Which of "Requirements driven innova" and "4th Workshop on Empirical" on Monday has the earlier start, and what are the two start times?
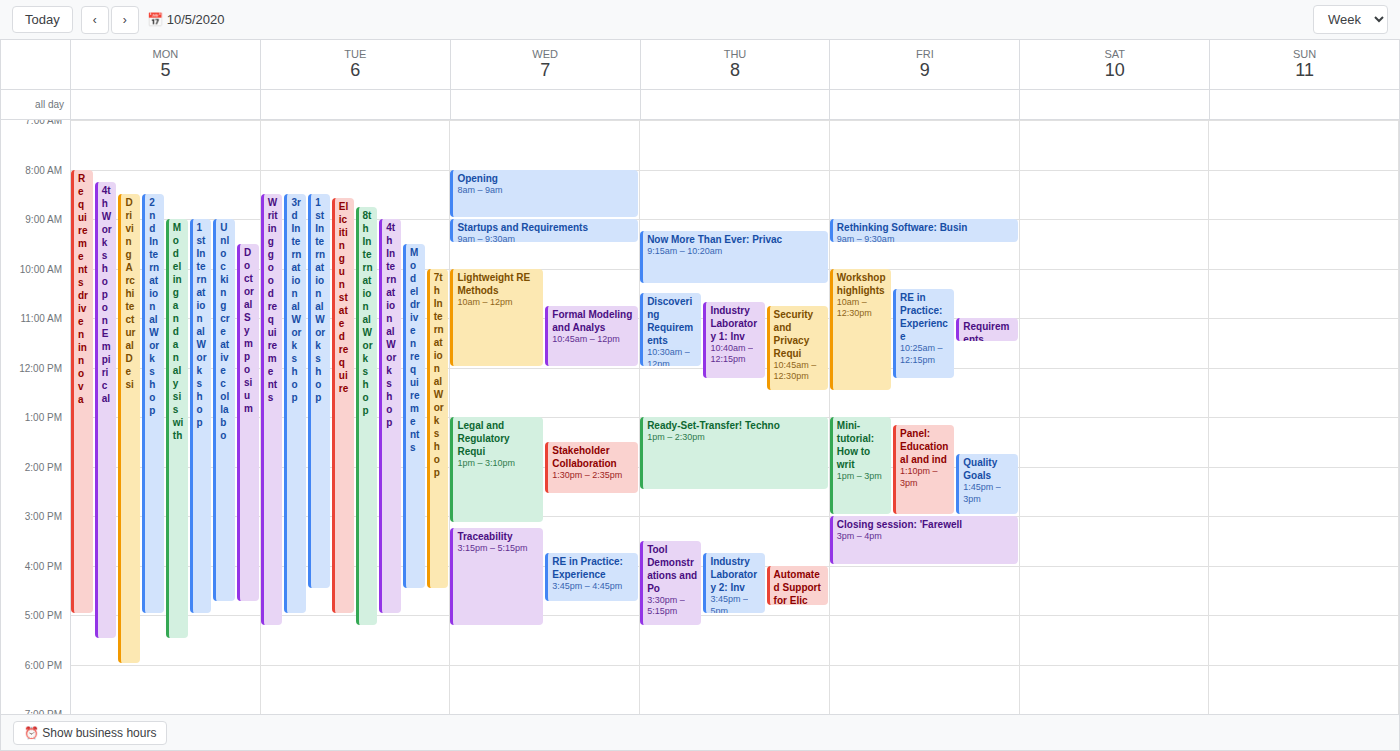
"Requirements driven innova" 8:00 AM; "4th Workshop on Empirical" 8:15 AM.